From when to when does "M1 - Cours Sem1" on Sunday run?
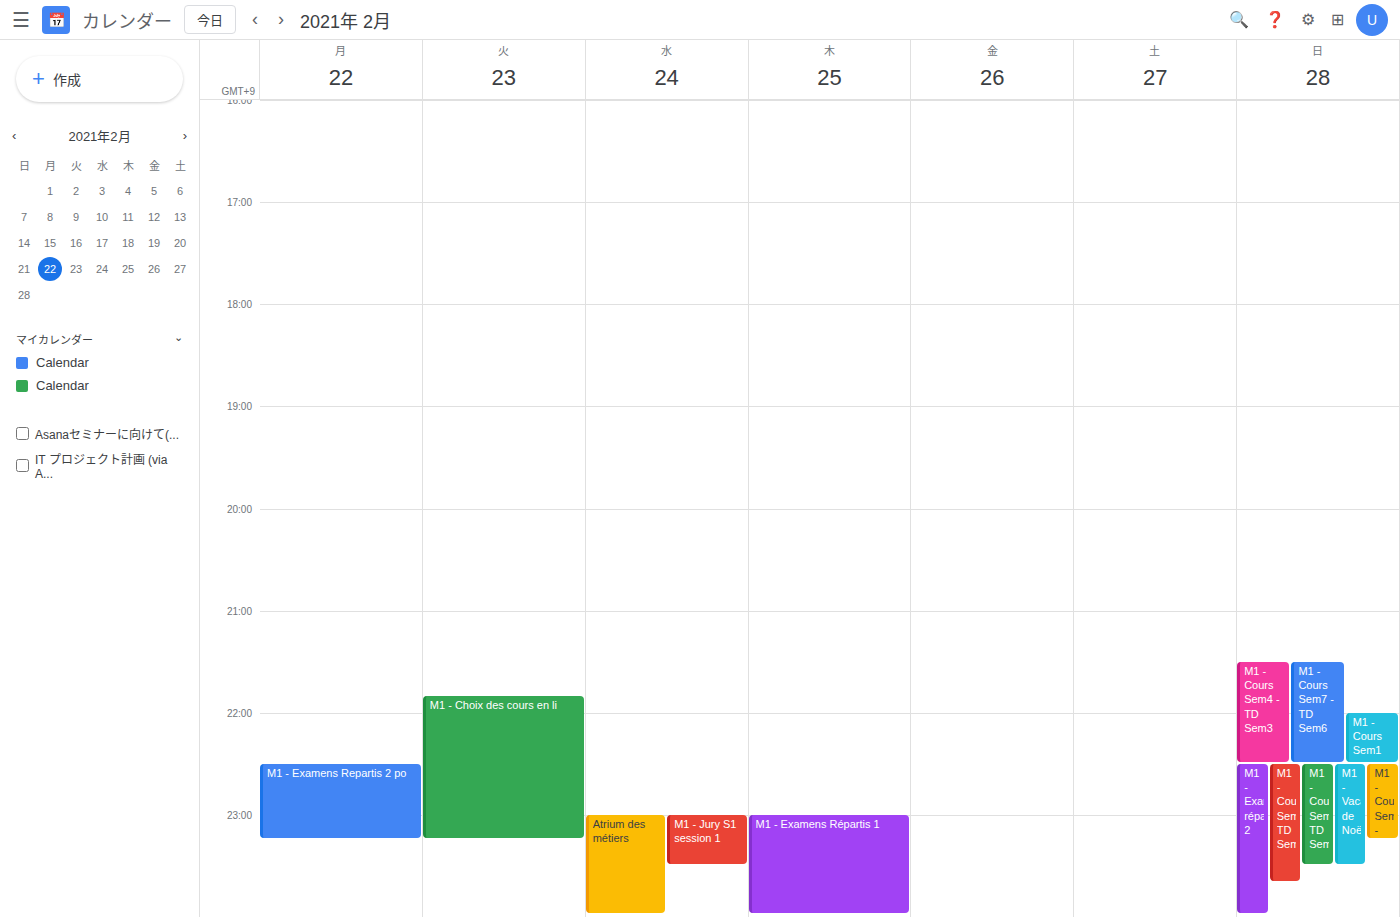
10:00 PM to 10:30 PM